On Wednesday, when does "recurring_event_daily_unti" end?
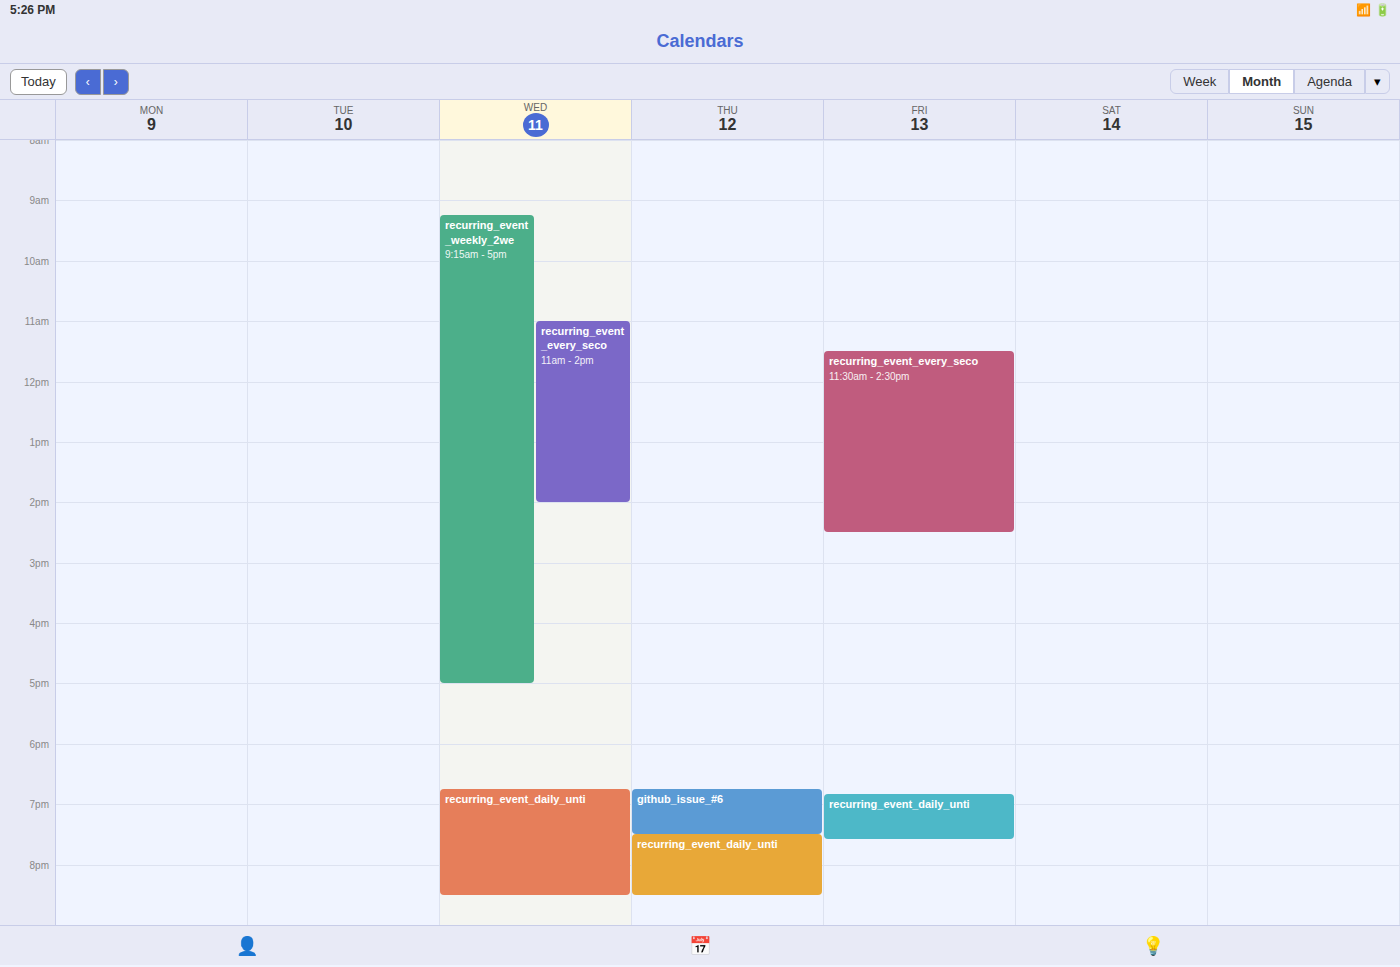
8:30 PM